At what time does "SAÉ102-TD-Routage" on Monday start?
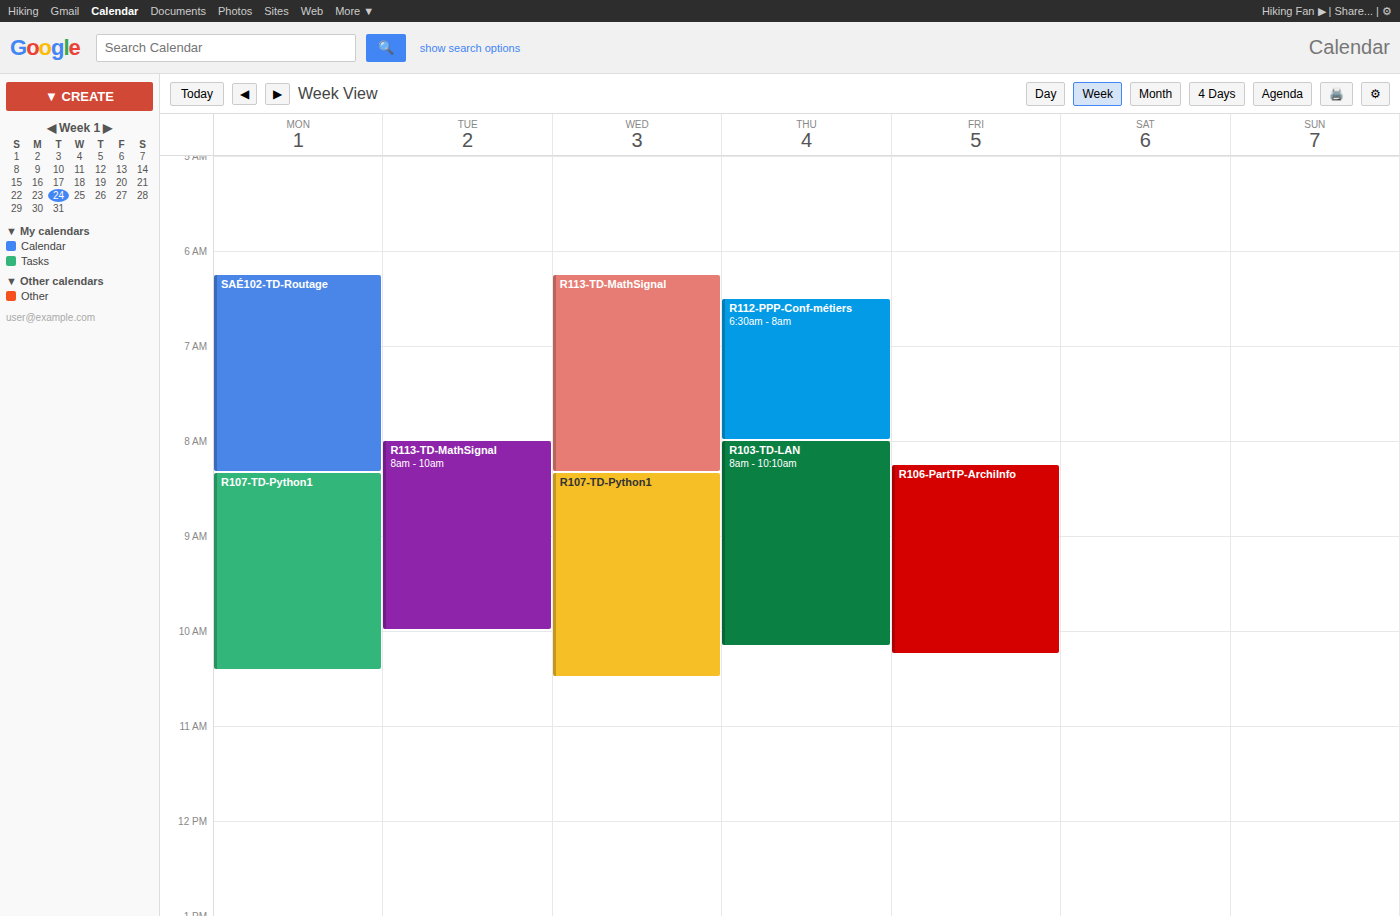
6:15 AM